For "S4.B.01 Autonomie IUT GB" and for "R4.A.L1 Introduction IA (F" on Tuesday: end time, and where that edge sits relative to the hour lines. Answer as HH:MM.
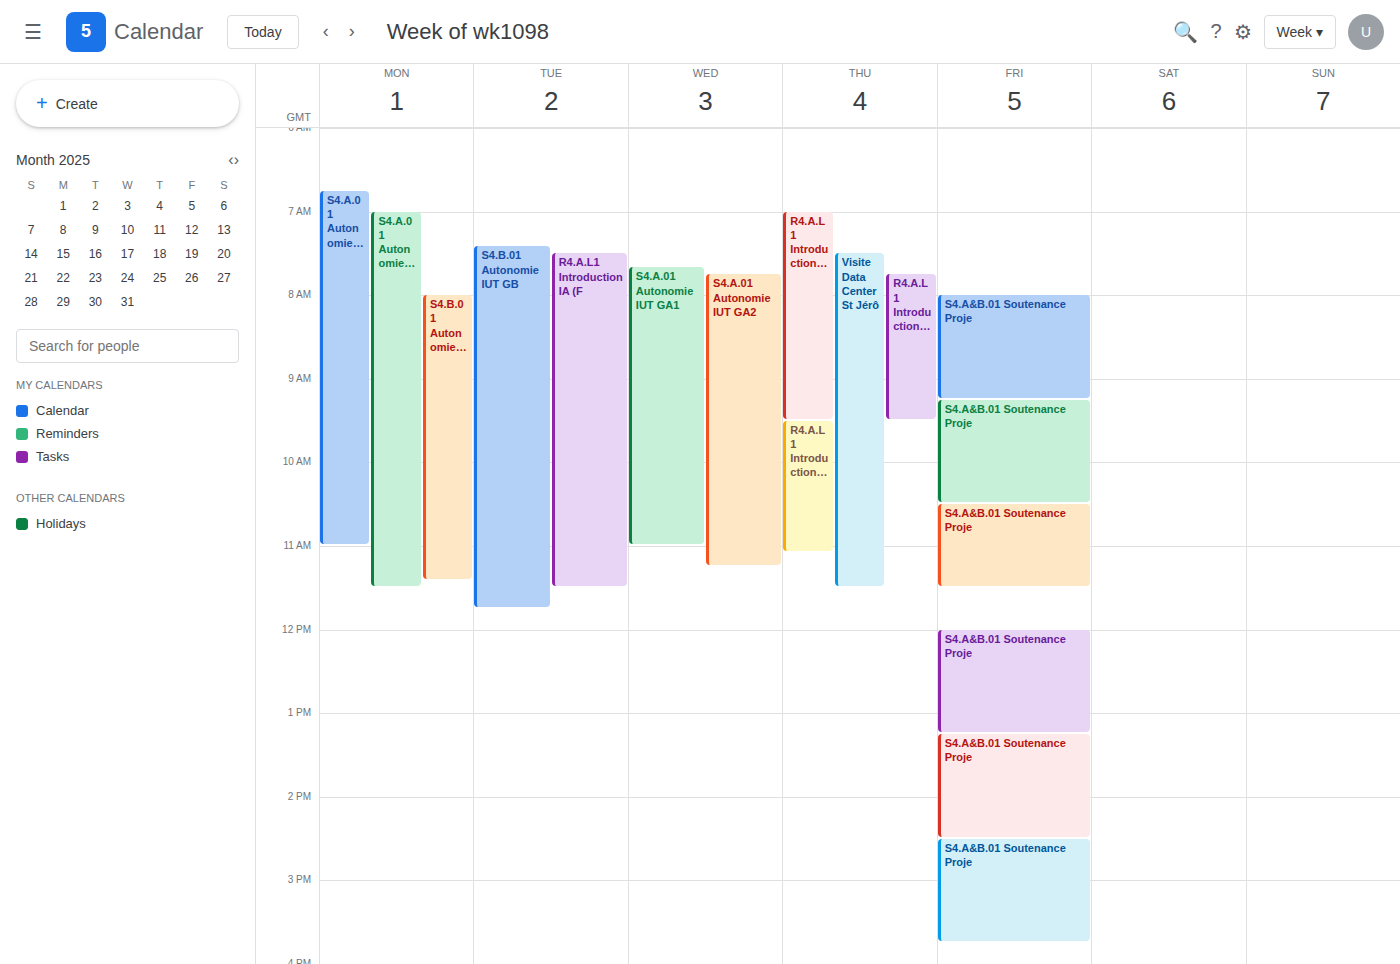
"S4.B.01 Autonomie IUT GB": 11:45, neither: three quarters of the way from the 11:00 line to the 12:00 line. "R4.A.L1 Introduction IA (F": 11:30, halfway between the 11:00 and 12:00 lines.